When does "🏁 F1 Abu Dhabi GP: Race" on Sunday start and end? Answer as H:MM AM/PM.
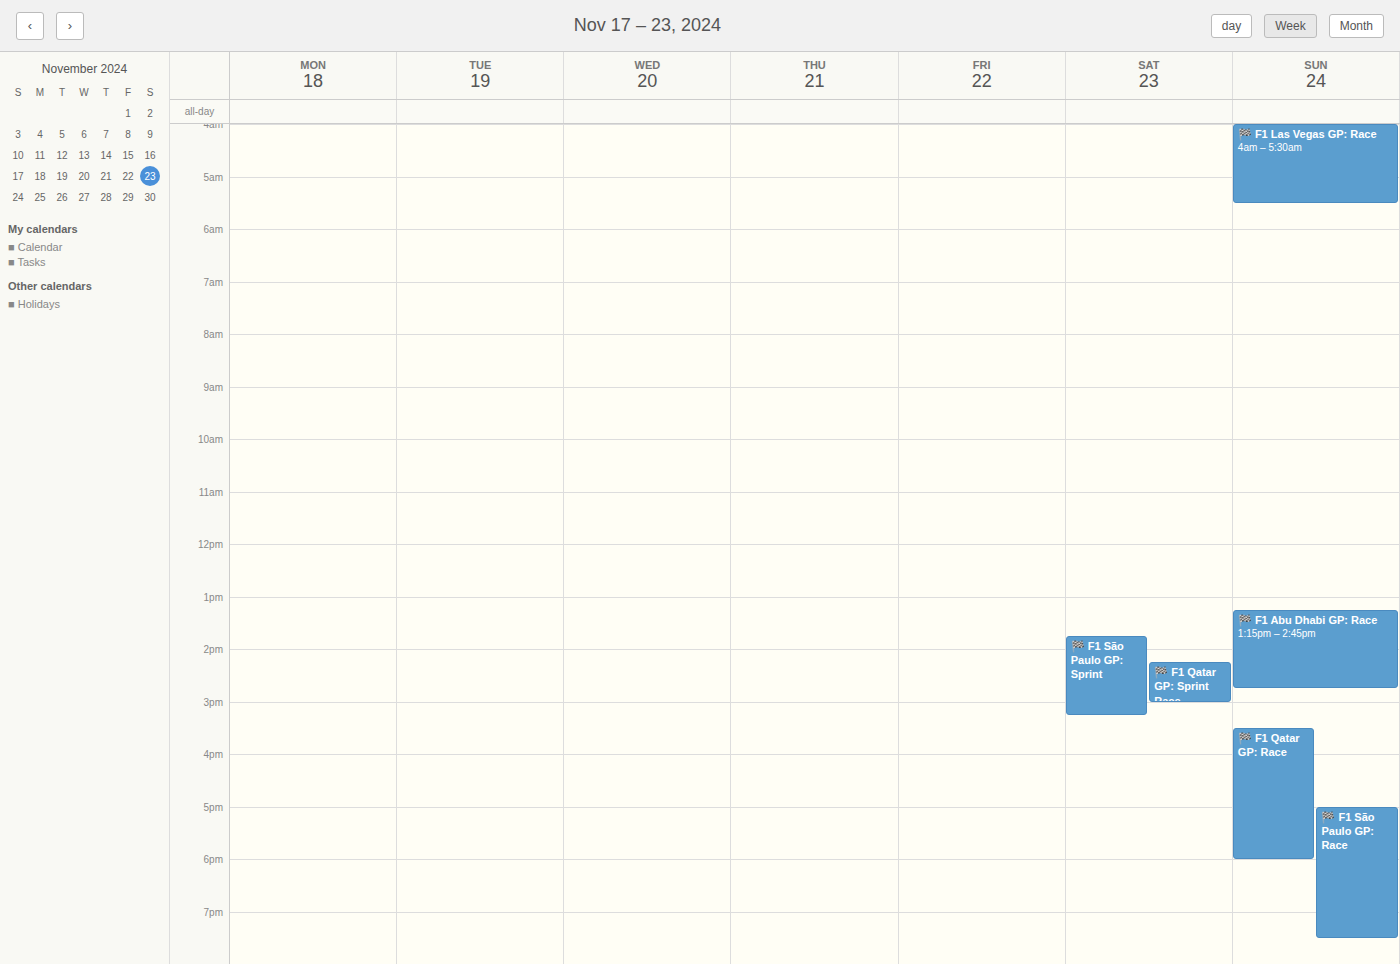
1:15 PM to 2:45 PM